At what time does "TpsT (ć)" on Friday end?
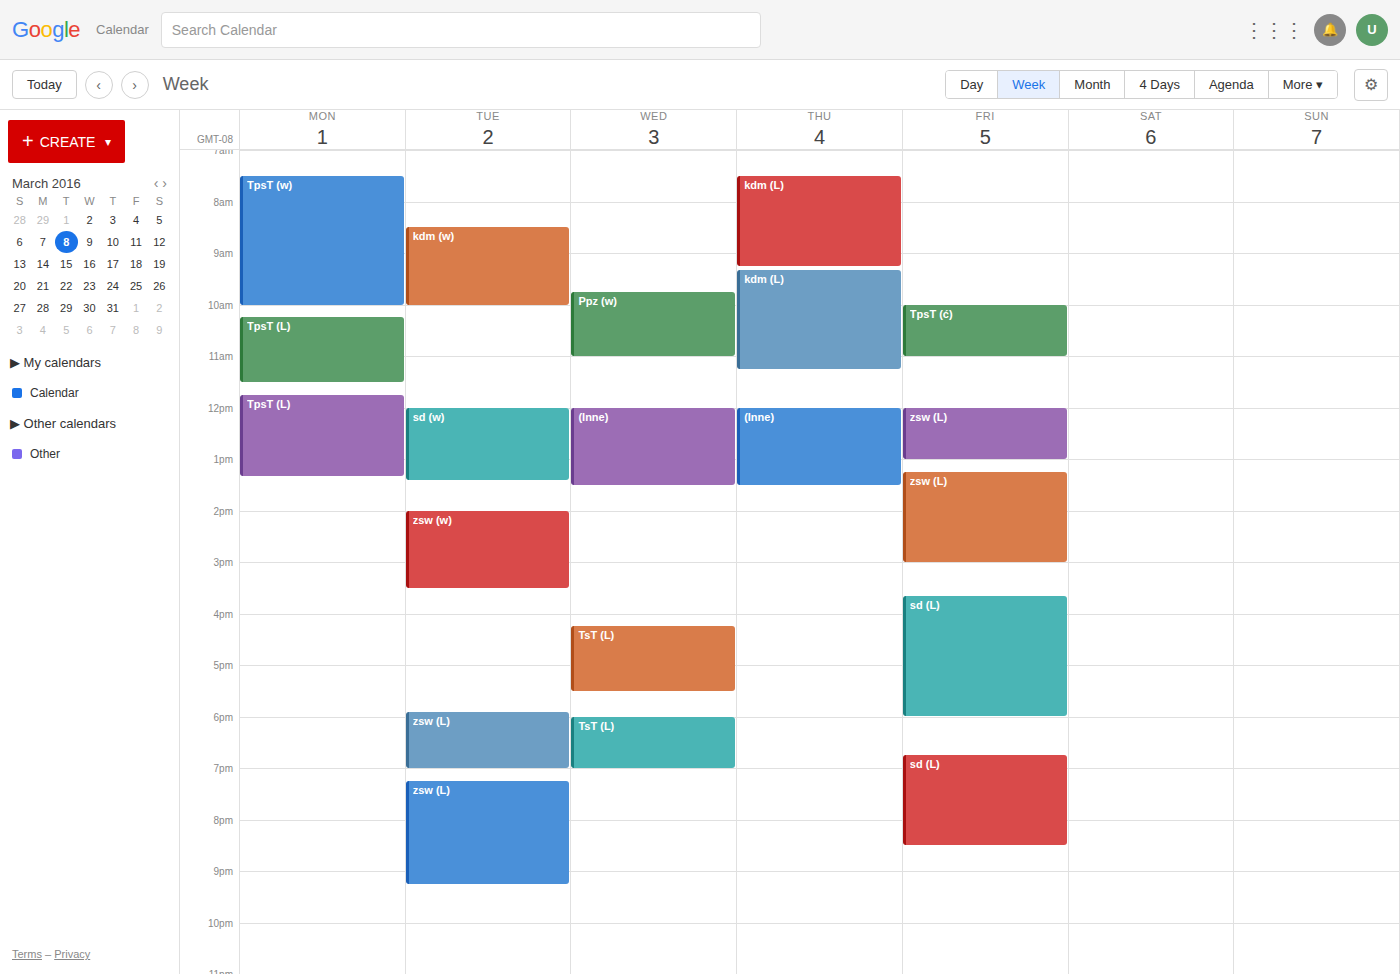
11:00 AM